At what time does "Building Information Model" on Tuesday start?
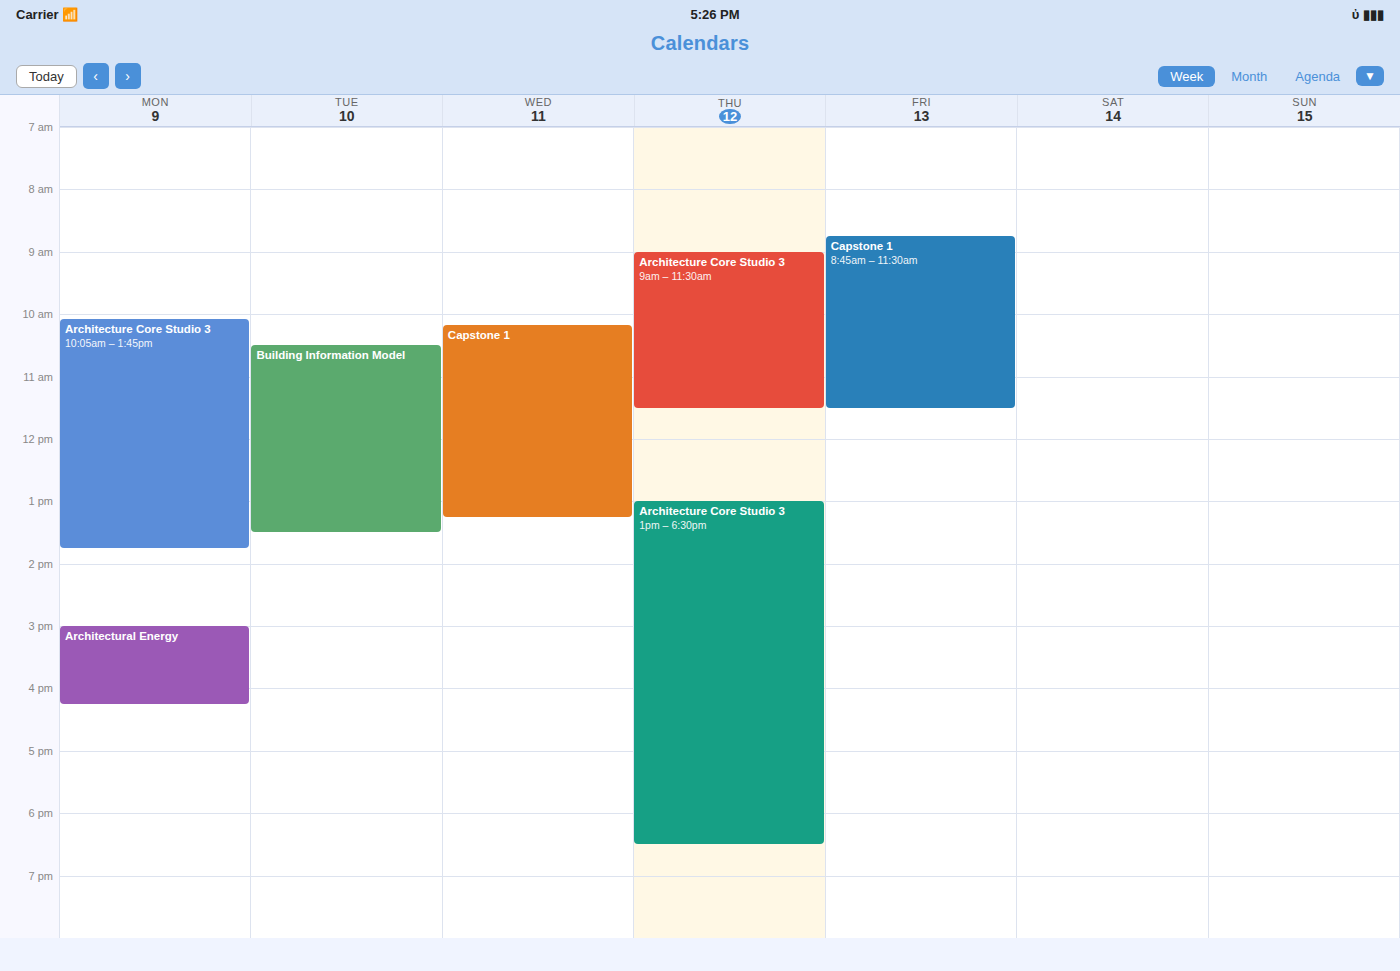
10:30 AM